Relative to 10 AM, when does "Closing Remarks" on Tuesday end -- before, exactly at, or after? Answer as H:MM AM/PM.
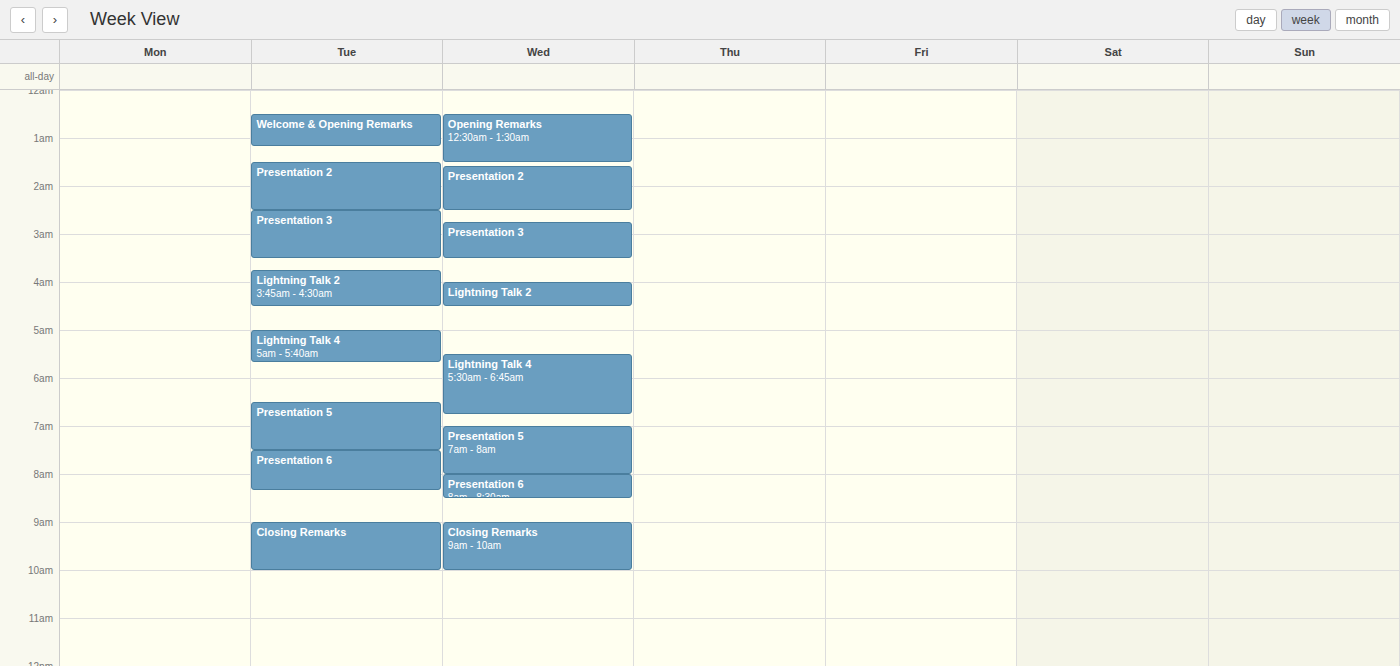
10:00 AM -- exactly at 10 AM, on the 10 AM line.